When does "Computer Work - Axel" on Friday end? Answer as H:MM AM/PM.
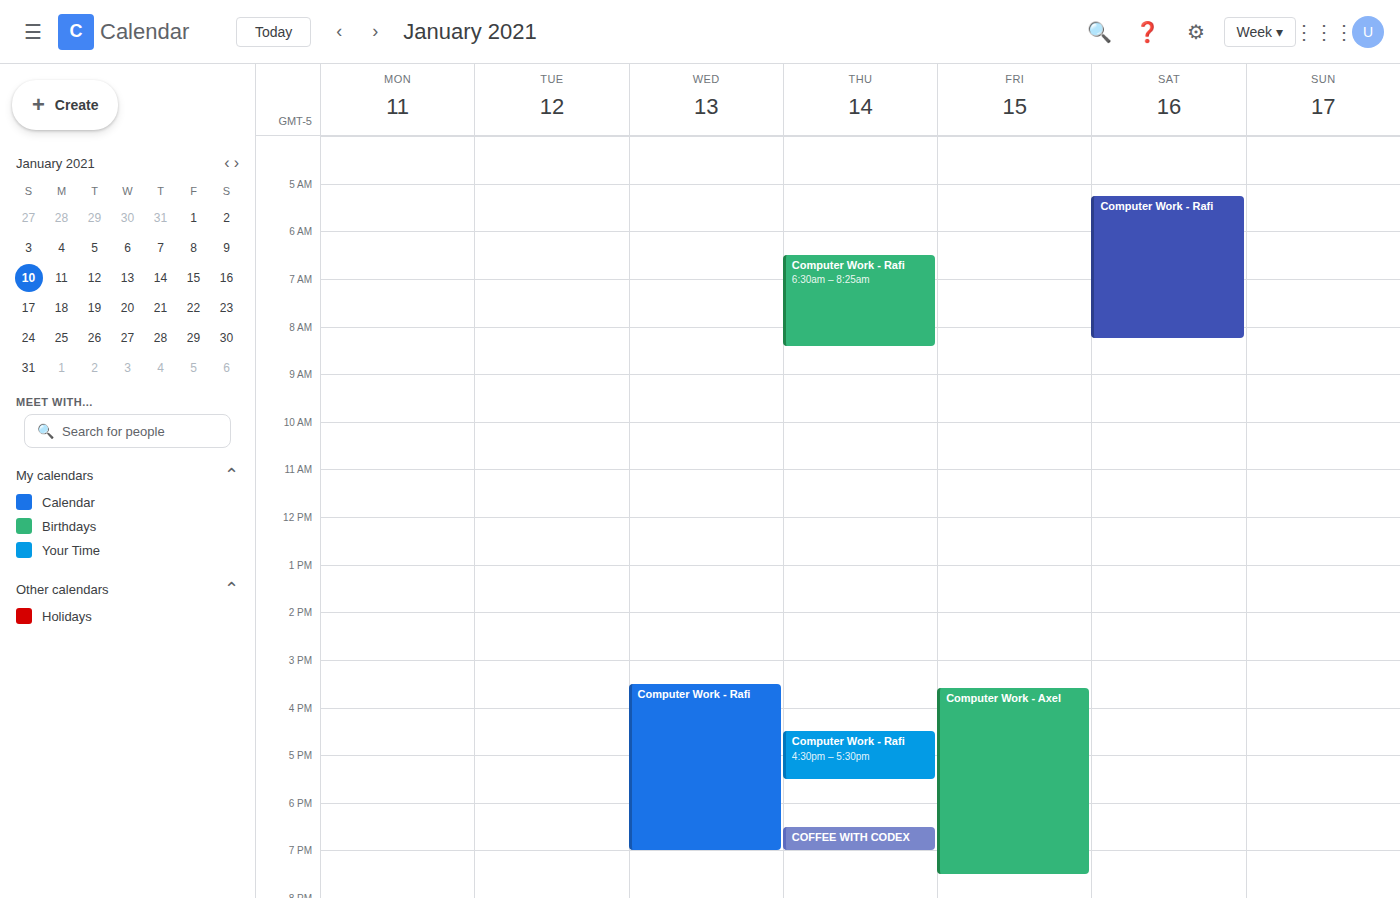
7:30 PM